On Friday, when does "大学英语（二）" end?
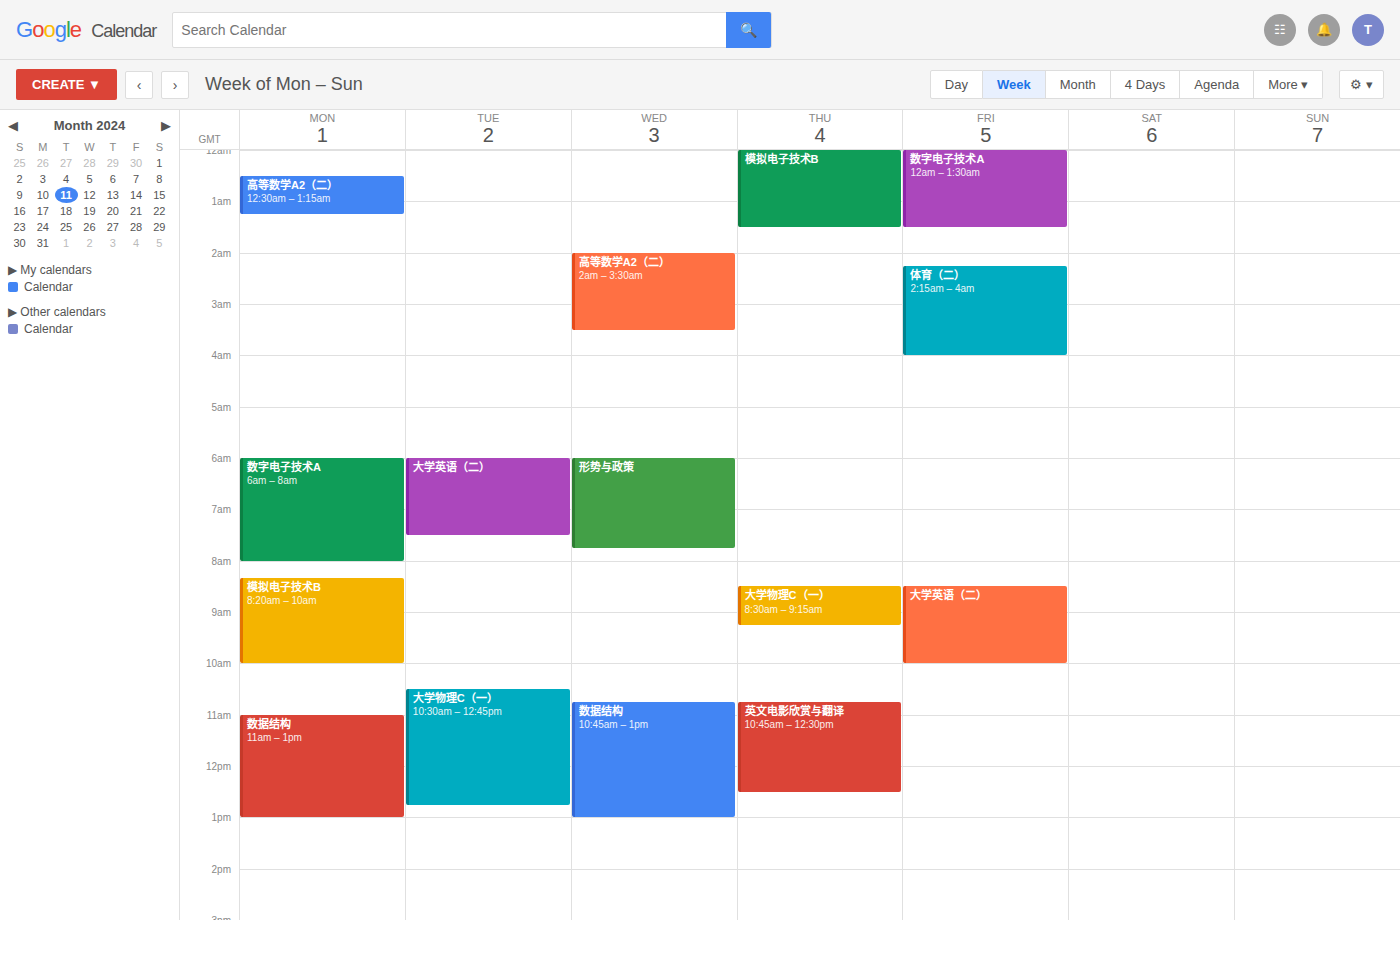
10:00 AM